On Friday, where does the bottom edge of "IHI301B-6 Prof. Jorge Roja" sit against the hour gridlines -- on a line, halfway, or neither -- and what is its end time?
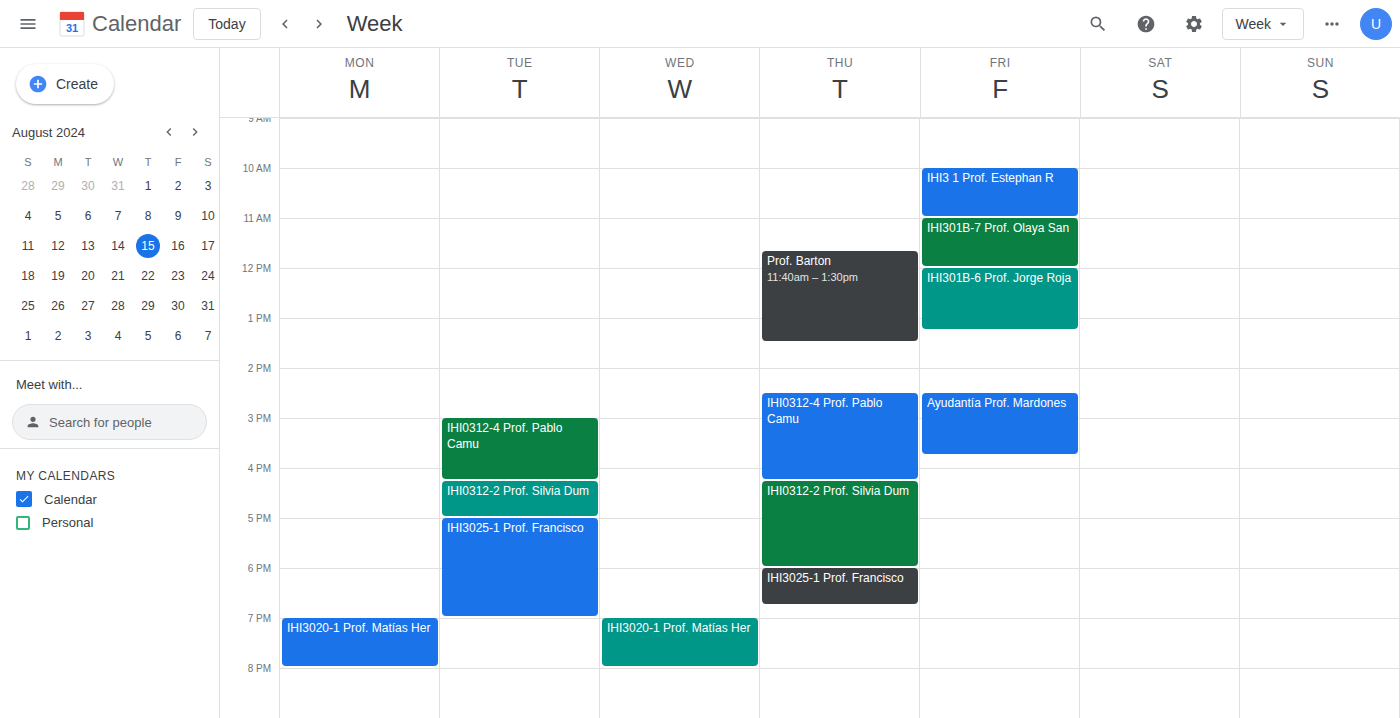
1:15 PM -- neither: a quarter of the way from the 1 PM line to the 2 PM line.